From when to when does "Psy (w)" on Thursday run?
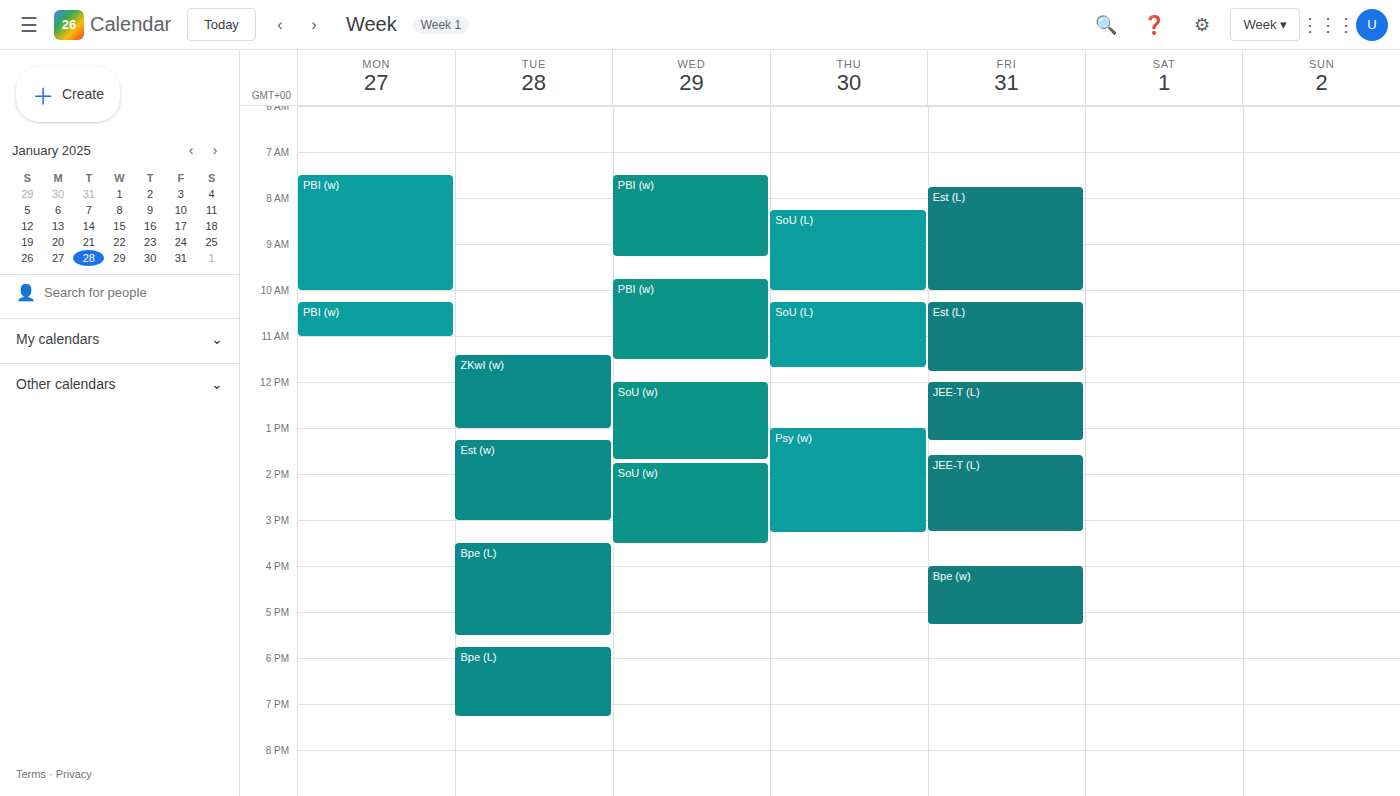
1:00 PM to 3:15 PM